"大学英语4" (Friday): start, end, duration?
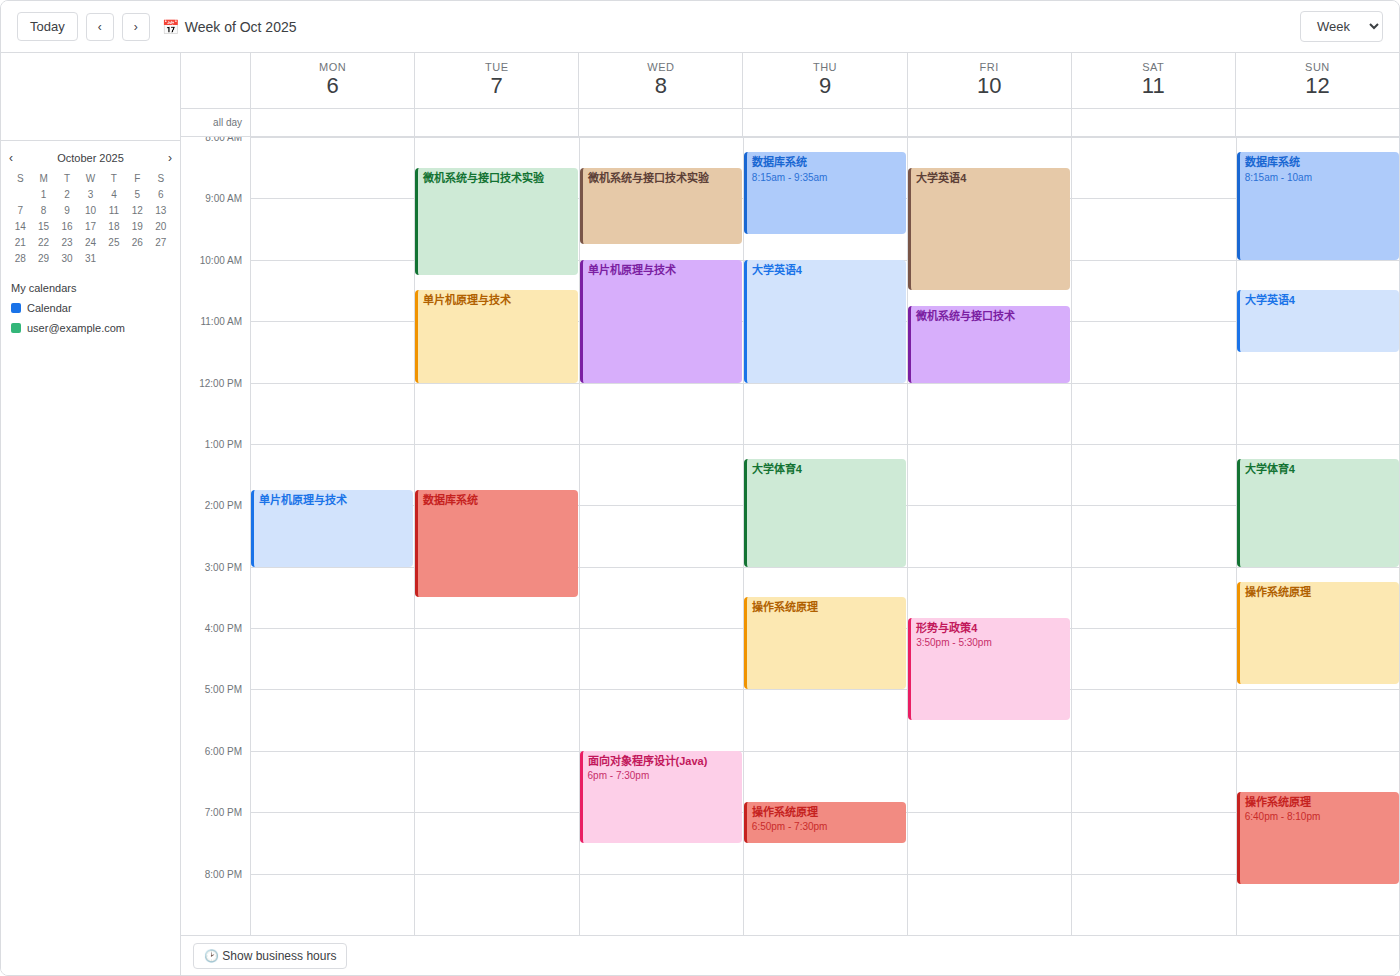
8:30 AM to 10:30 AM, 2 hours